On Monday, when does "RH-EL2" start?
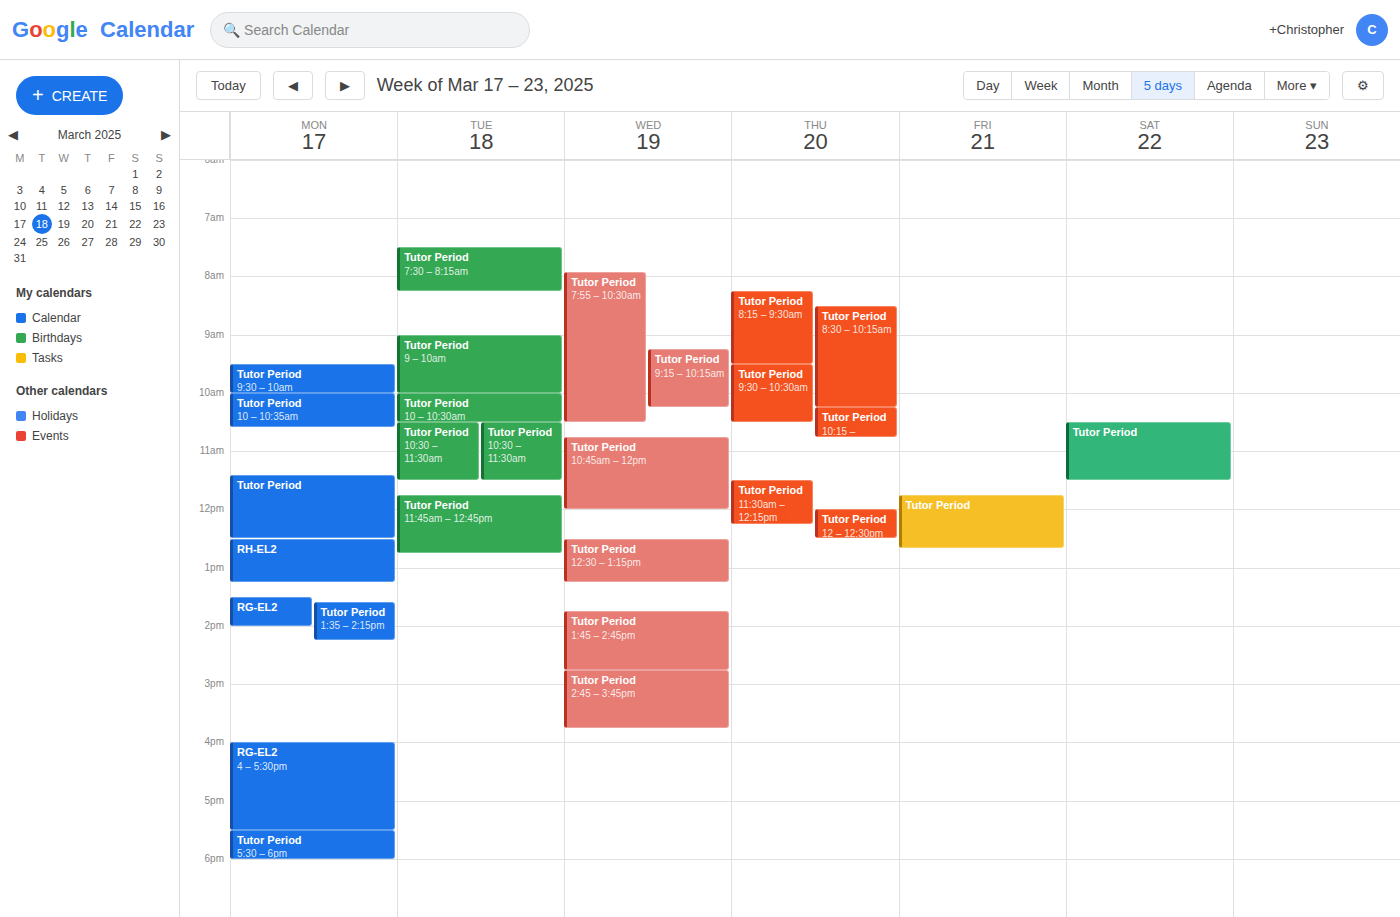
12:30 PM